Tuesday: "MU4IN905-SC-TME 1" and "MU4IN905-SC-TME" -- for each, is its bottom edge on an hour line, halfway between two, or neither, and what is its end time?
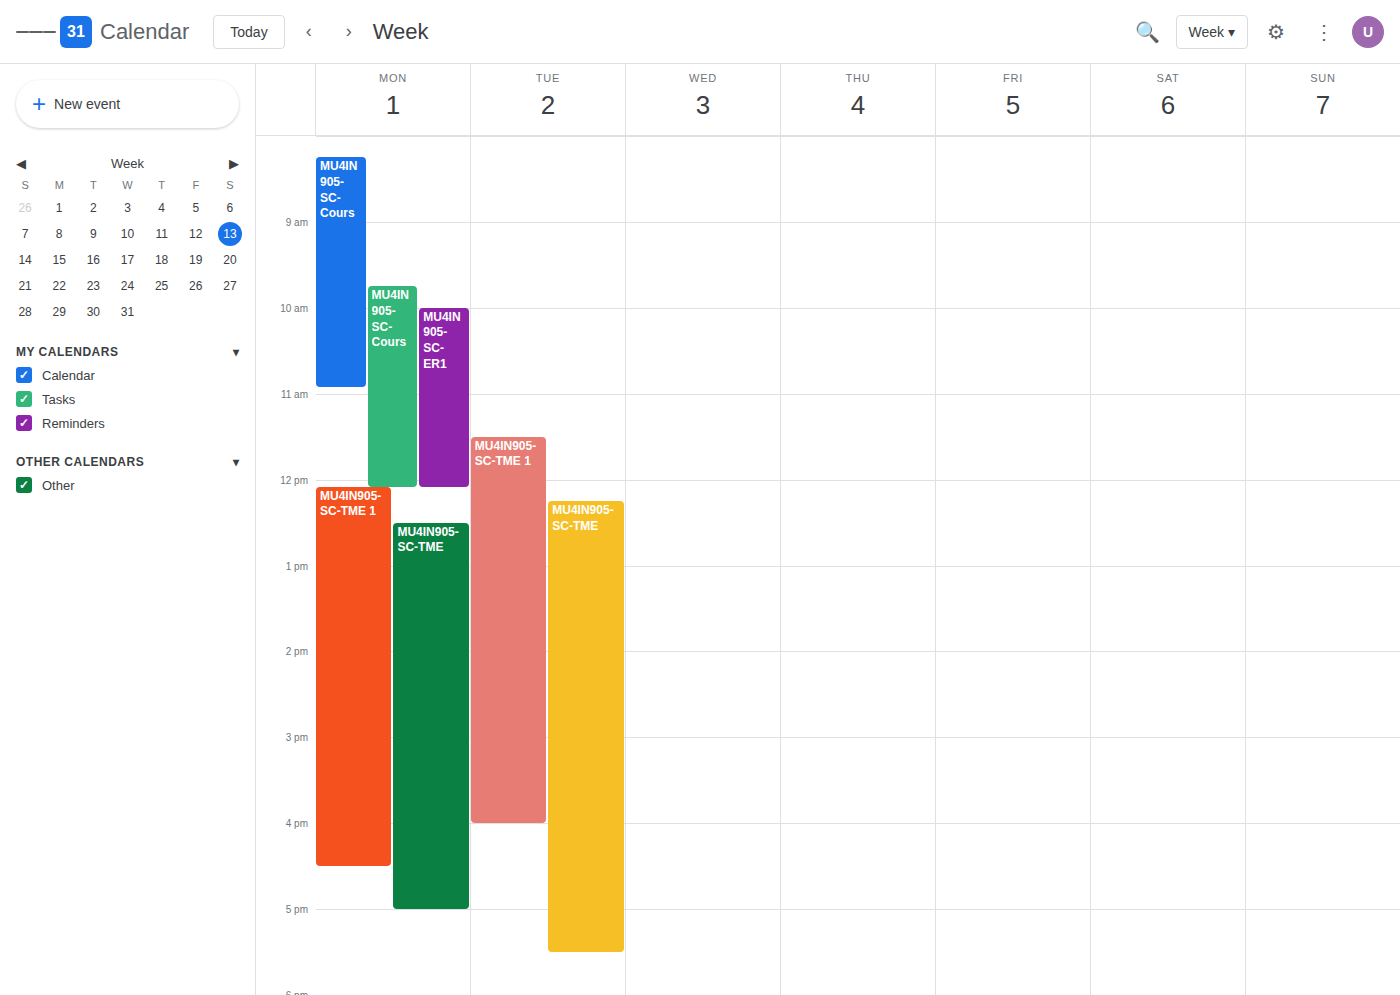
"MU4IN905-SC-TME 1": 4:00 PM, exactly on the 4 PM line. "MU4IN905-SC-TME": 5:30 PM, halfway between the 5 PM and 6 PM lines.